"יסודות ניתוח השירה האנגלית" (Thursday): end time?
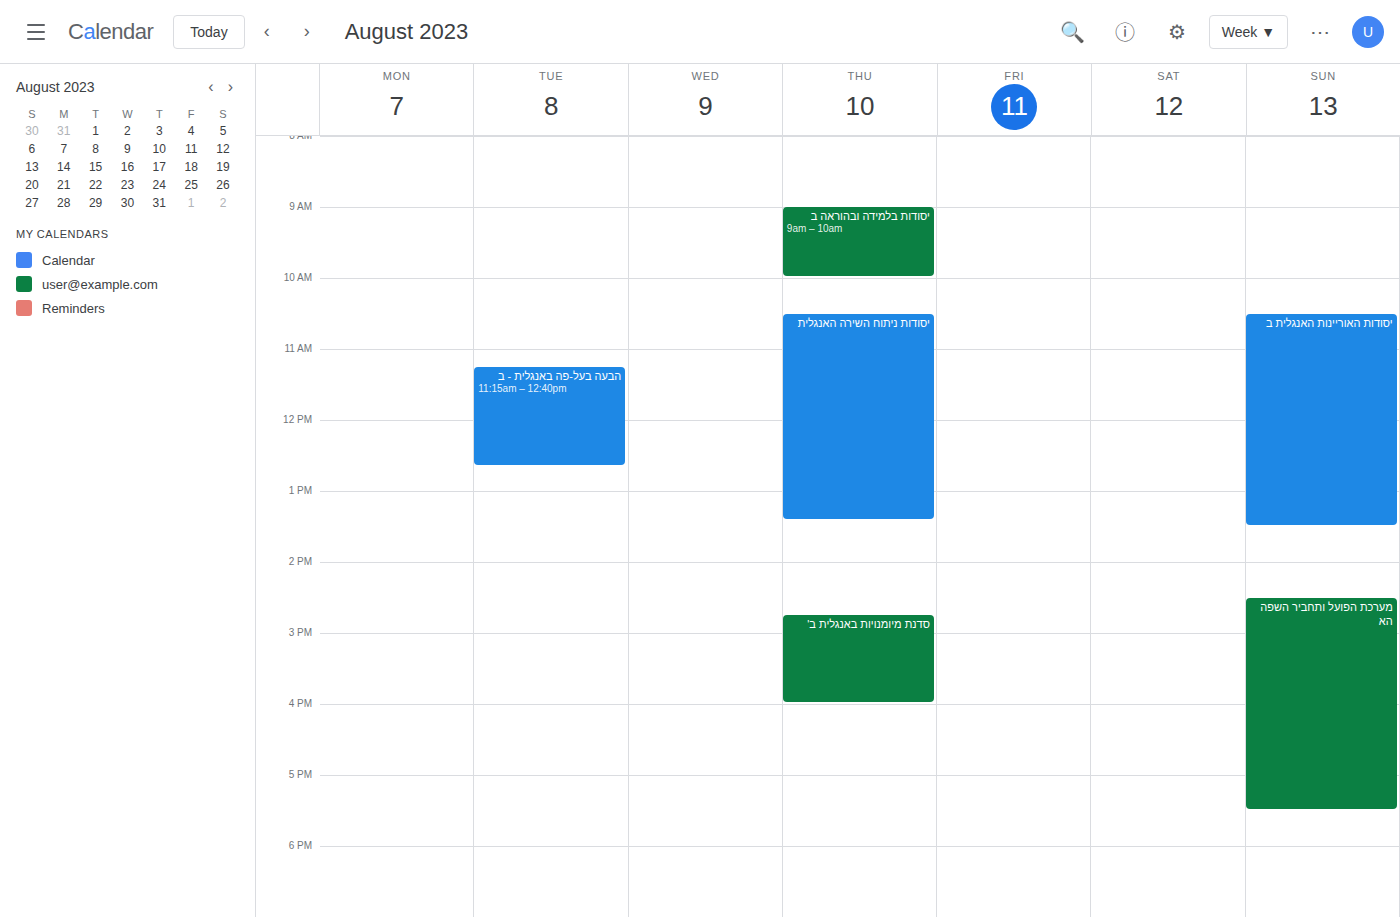
1:25 PM